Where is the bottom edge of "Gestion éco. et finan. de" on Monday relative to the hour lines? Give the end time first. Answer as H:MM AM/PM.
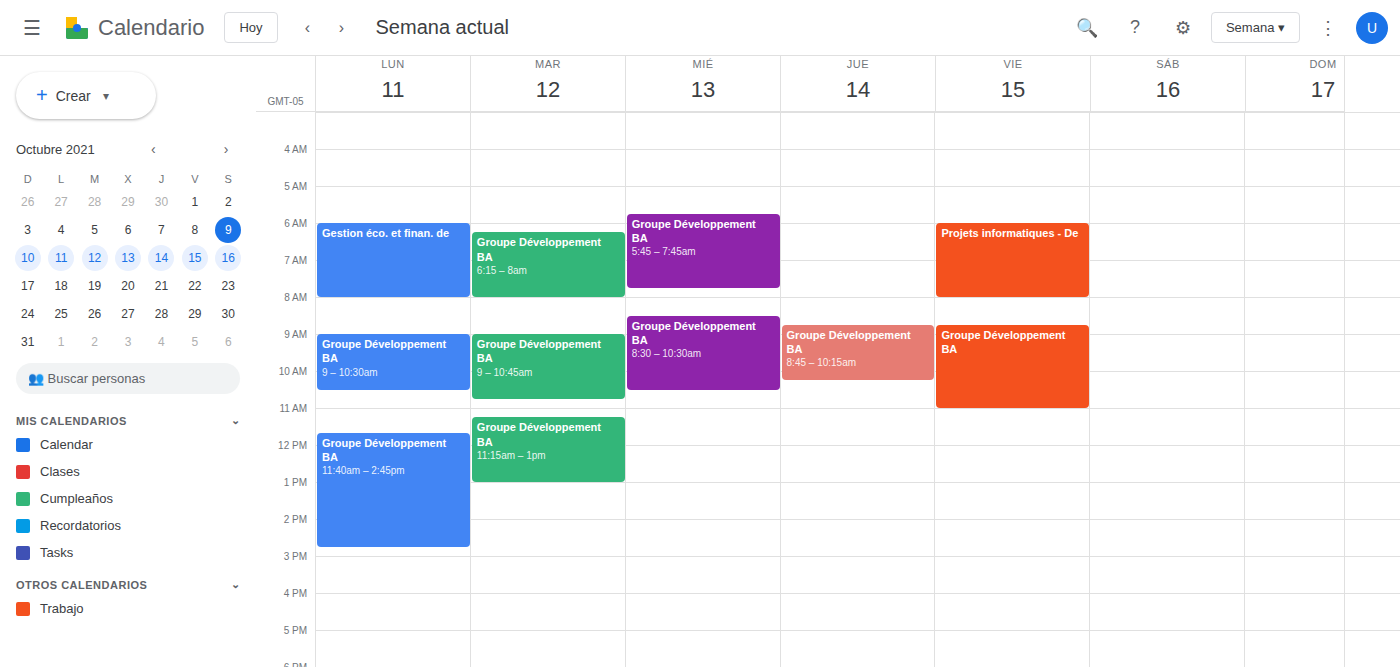
8:00 AM -- exactly on the 8 AM line.